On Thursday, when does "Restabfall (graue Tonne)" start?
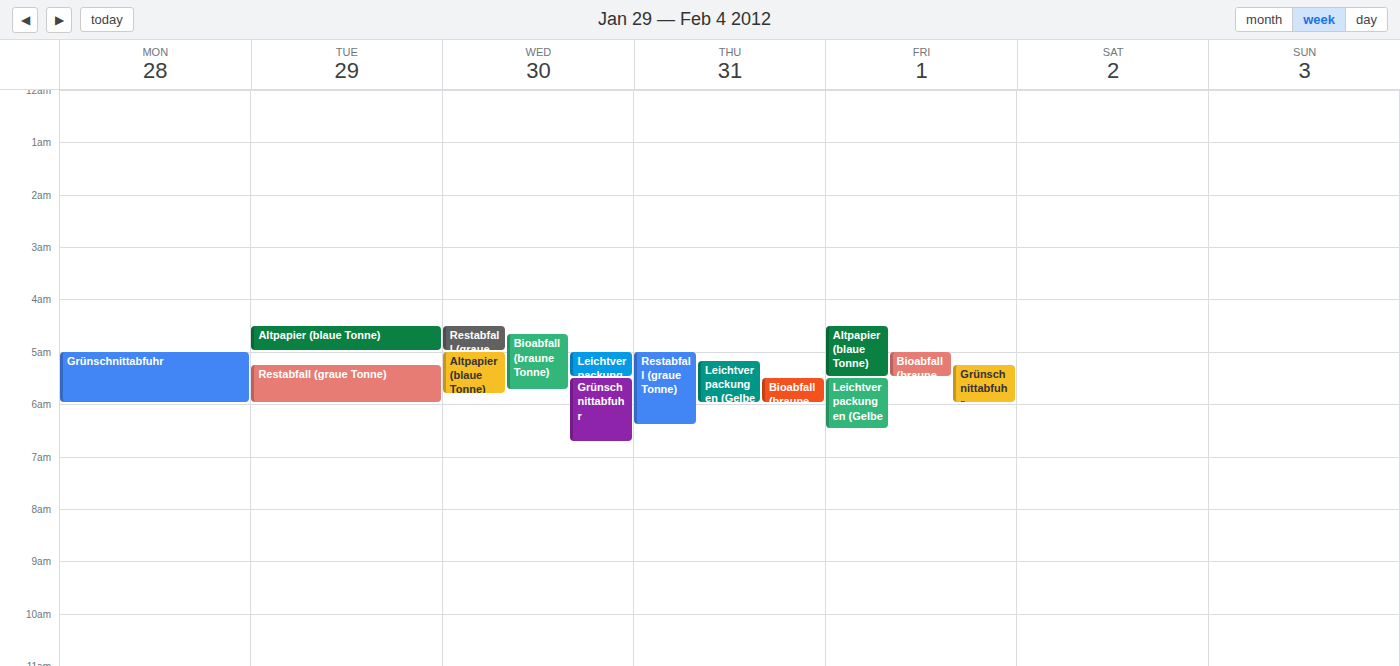
5:00 AM